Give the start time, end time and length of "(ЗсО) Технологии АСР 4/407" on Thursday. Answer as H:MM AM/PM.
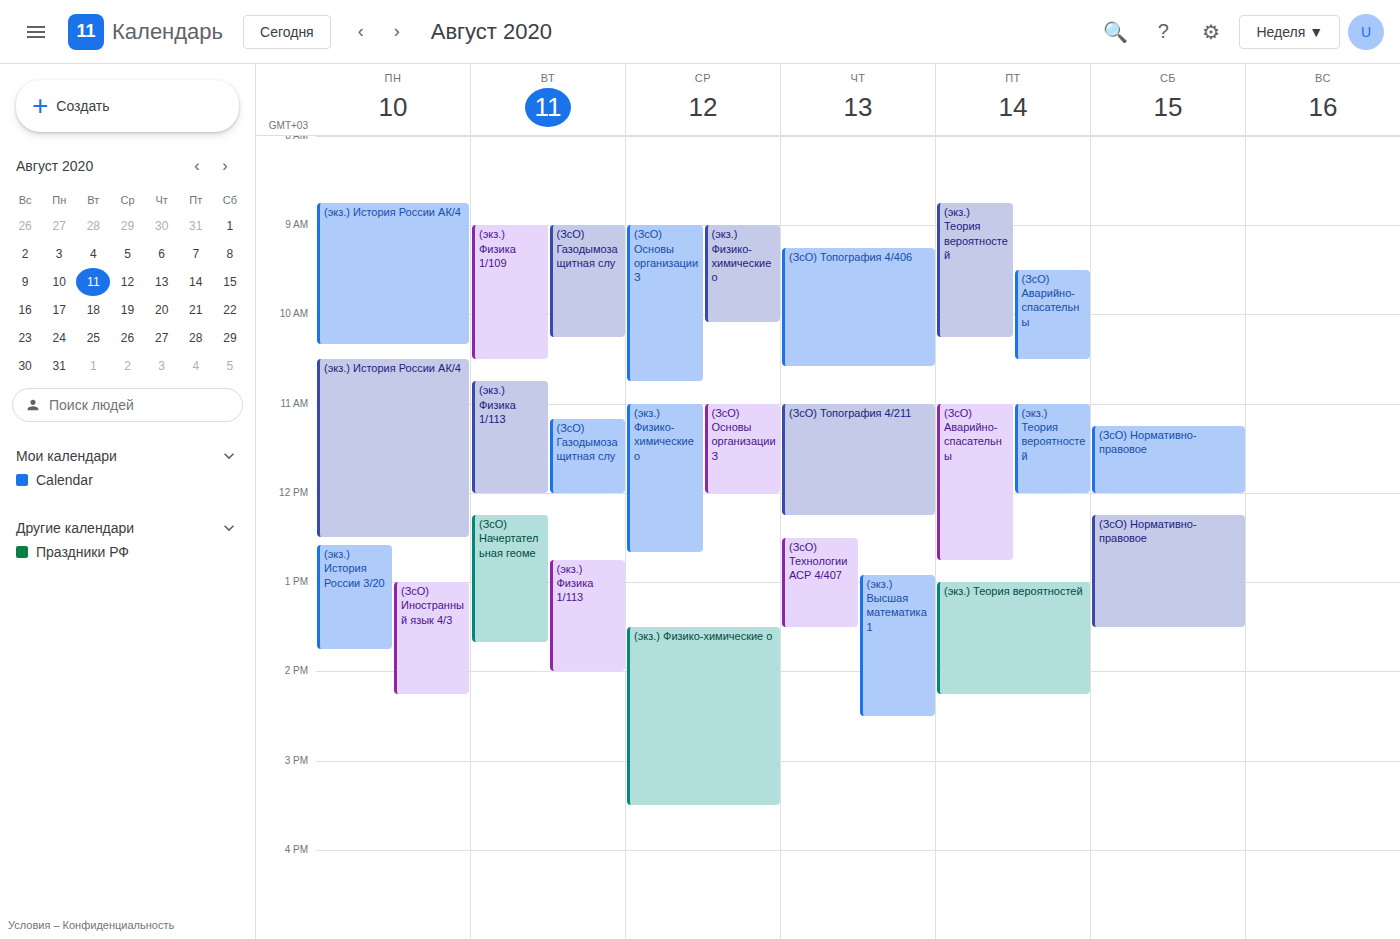
12:30 PM to 1:30 PM, 1 hour